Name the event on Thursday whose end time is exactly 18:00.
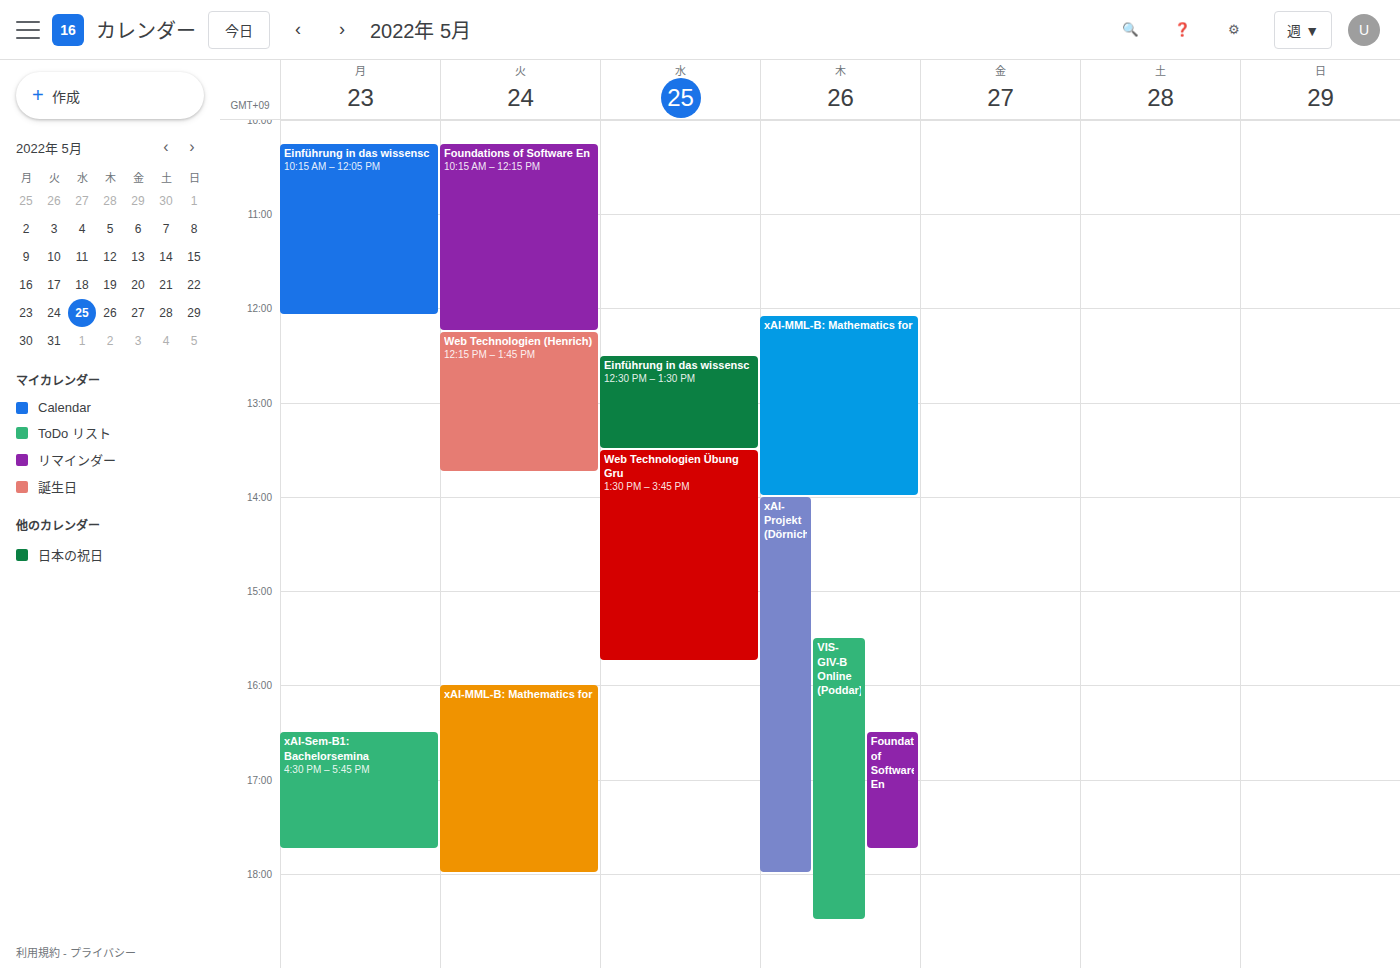
"xAI-Projekt (Dörnich)"